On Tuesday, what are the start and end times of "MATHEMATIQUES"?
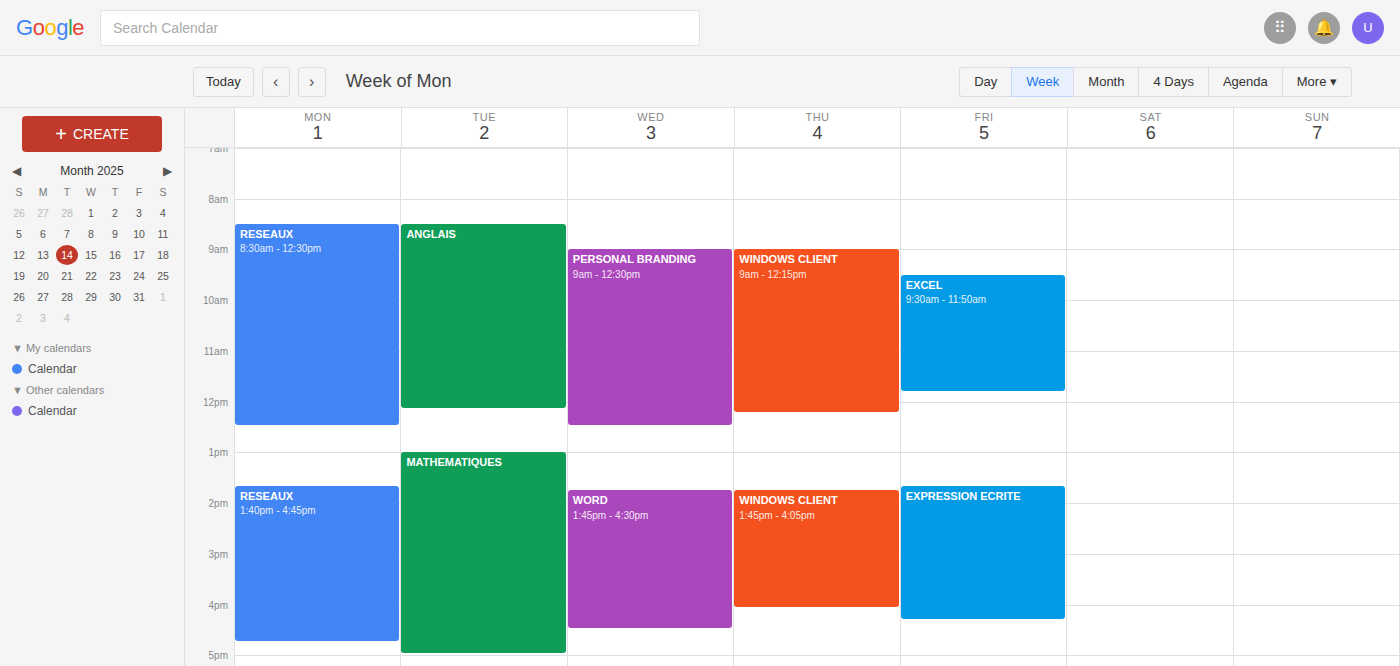
1:00 PM to 5:00 PM